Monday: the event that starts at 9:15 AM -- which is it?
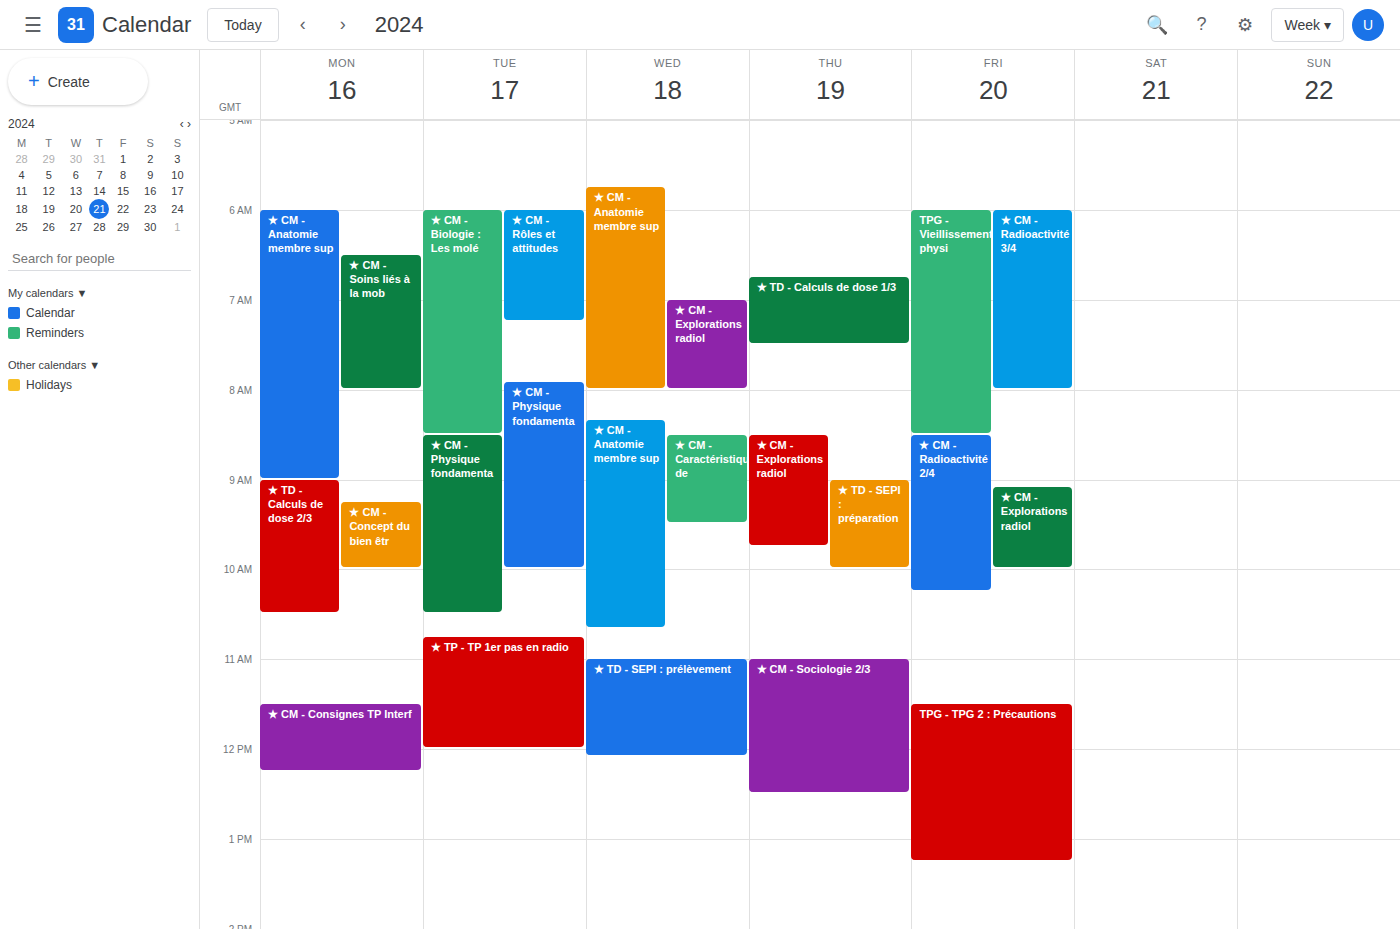
"★ CM - Concept du bien êtr"